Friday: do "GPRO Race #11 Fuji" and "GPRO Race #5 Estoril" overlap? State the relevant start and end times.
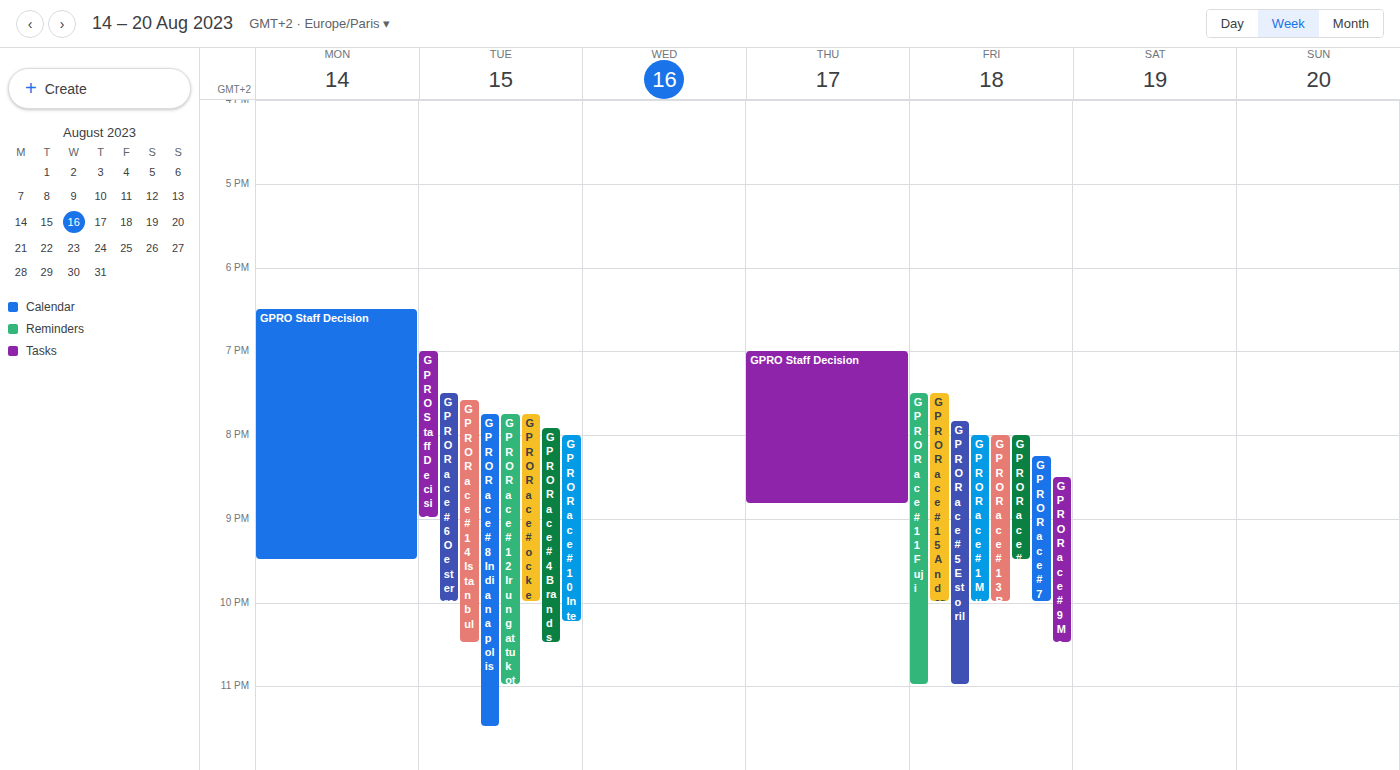
"GPRO Race #5 Estoril" starts at 7:50 PM, before "GPRO Race #11 Fuji" ends at 11:00 PM -- they overlap.